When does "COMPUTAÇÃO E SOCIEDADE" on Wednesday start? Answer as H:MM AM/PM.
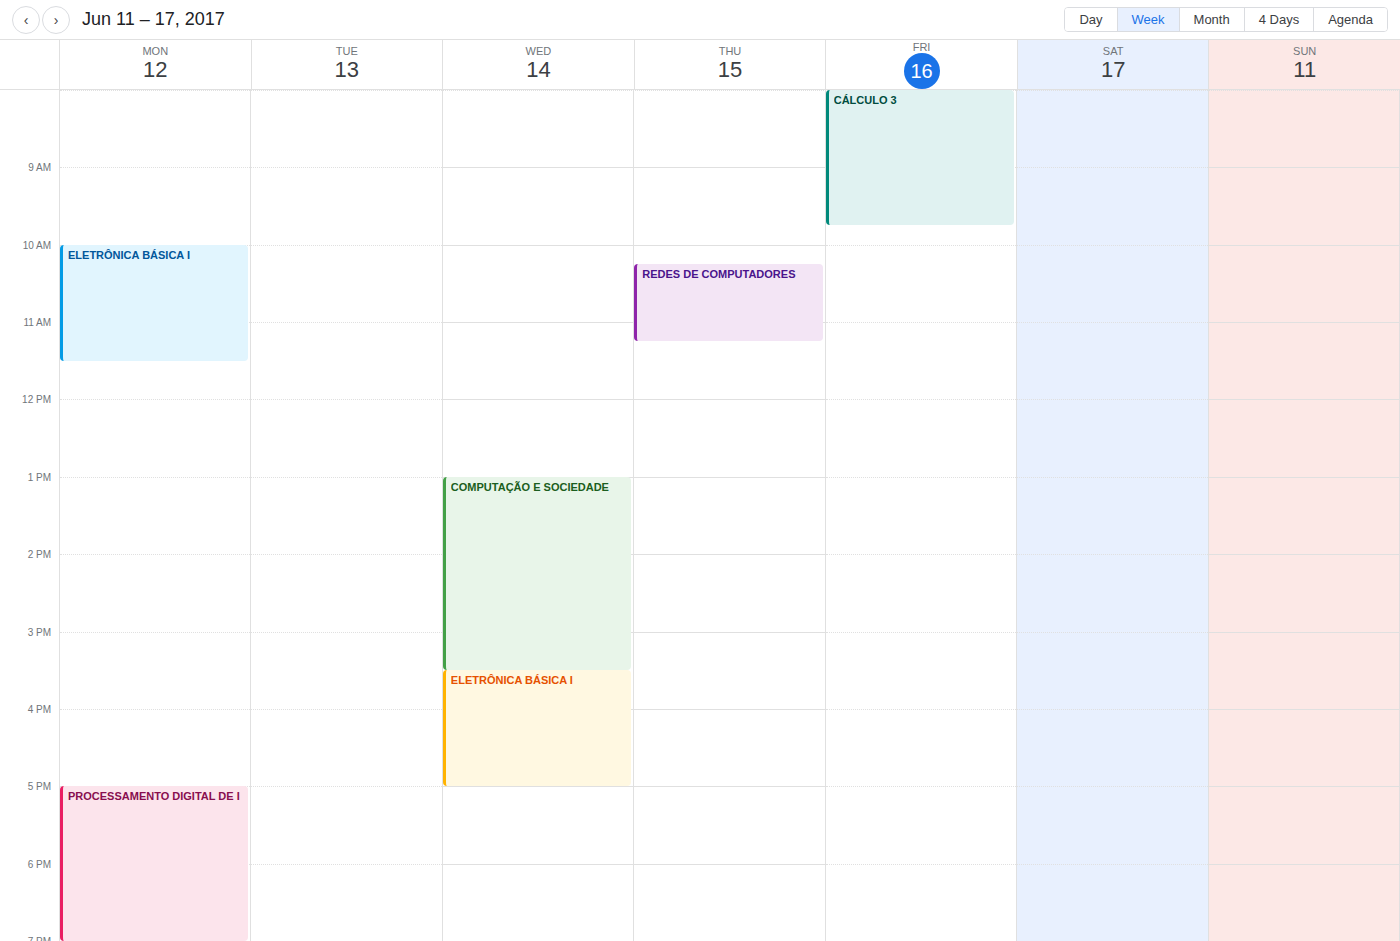
1:00 PM